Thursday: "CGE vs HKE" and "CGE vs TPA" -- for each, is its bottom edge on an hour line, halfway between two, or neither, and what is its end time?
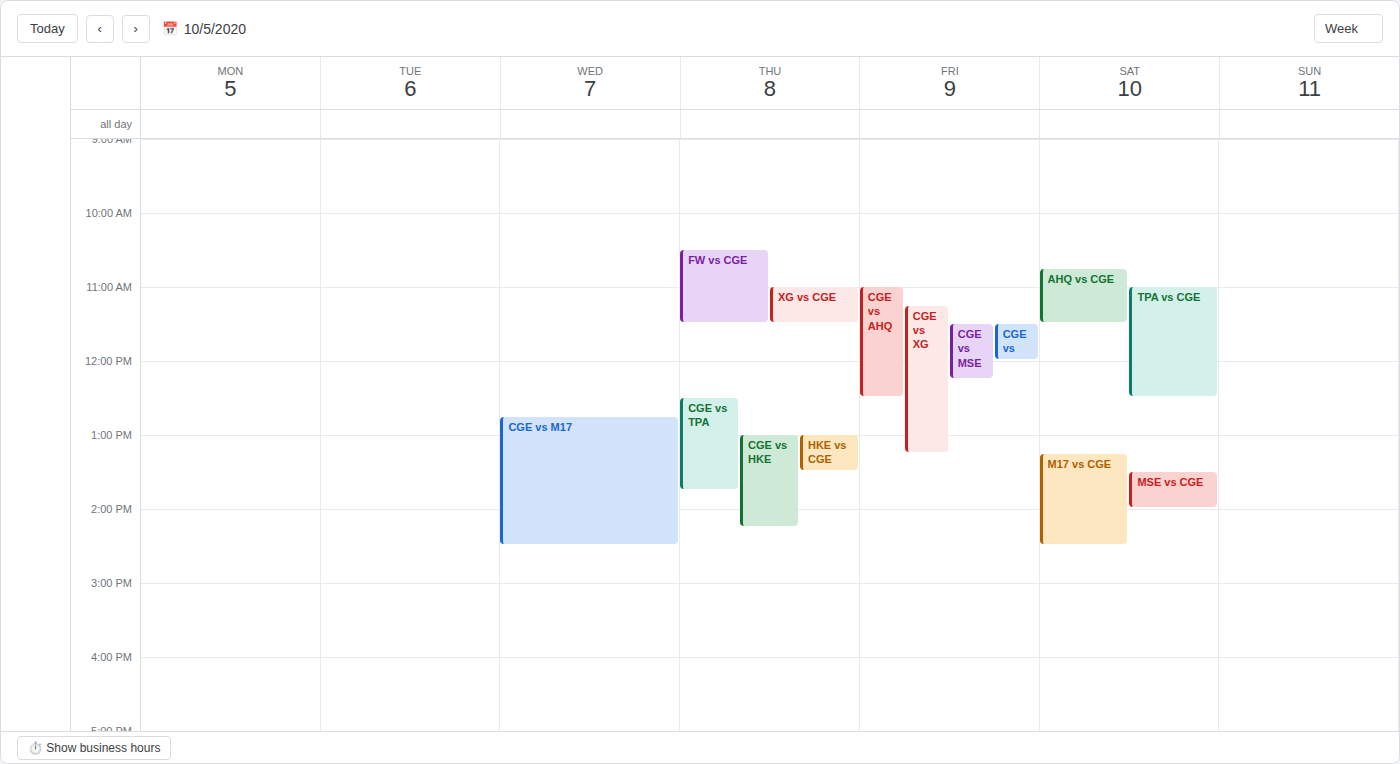
"CGE vs HKE": 2:15 PM, neither: a quarter of the way from the 2 PM line to the 3 PM line. "CGE vs TPA": 1:45 PM, neither: three quarters of the way from the 1 PM line to the 2 PM line.